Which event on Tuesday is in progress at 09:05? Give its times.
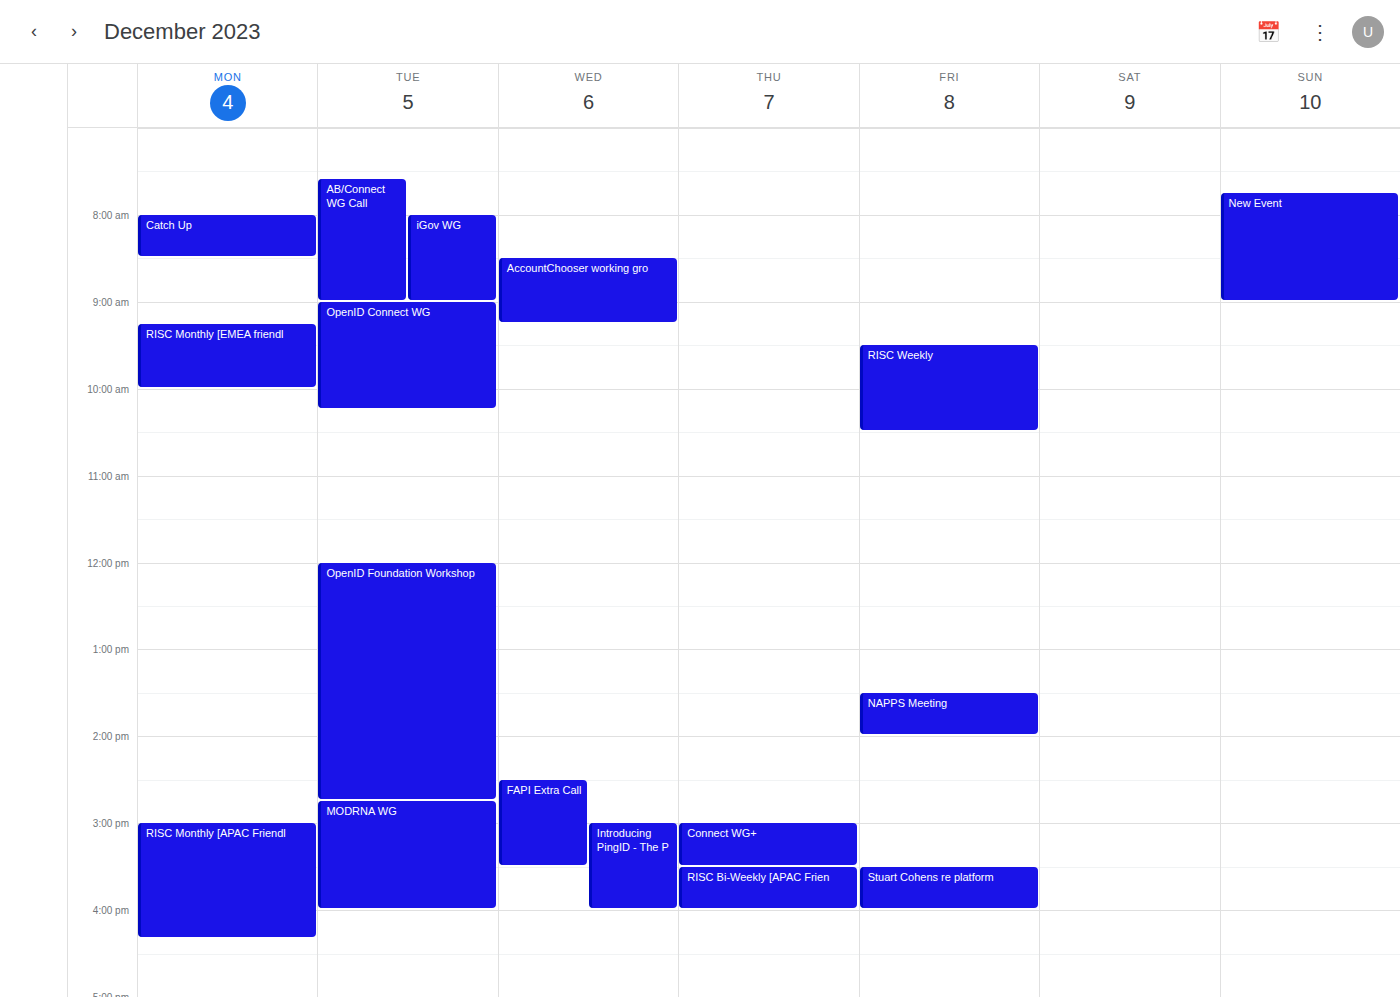
"OpenID Connect WG", 09:00 to 10:15